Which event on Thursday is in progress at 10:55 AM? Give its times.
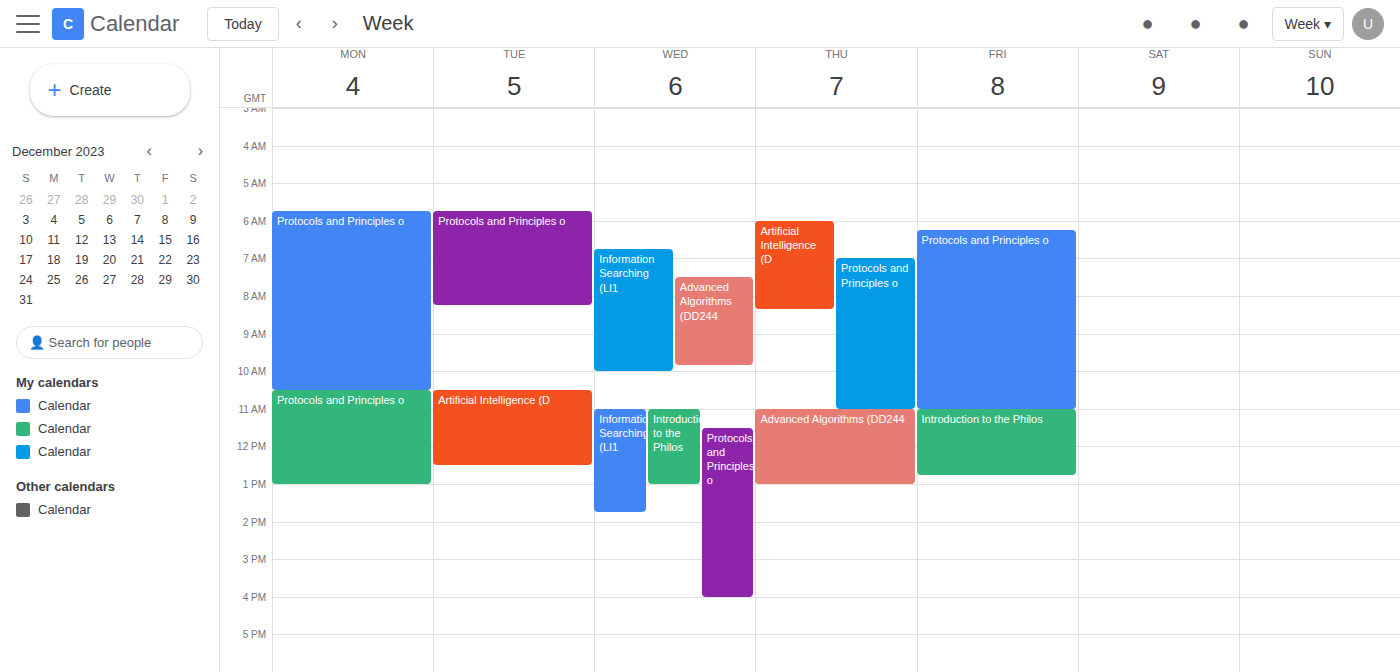
"Protocols and Principles o", 7:00 AM to 11:00 AM